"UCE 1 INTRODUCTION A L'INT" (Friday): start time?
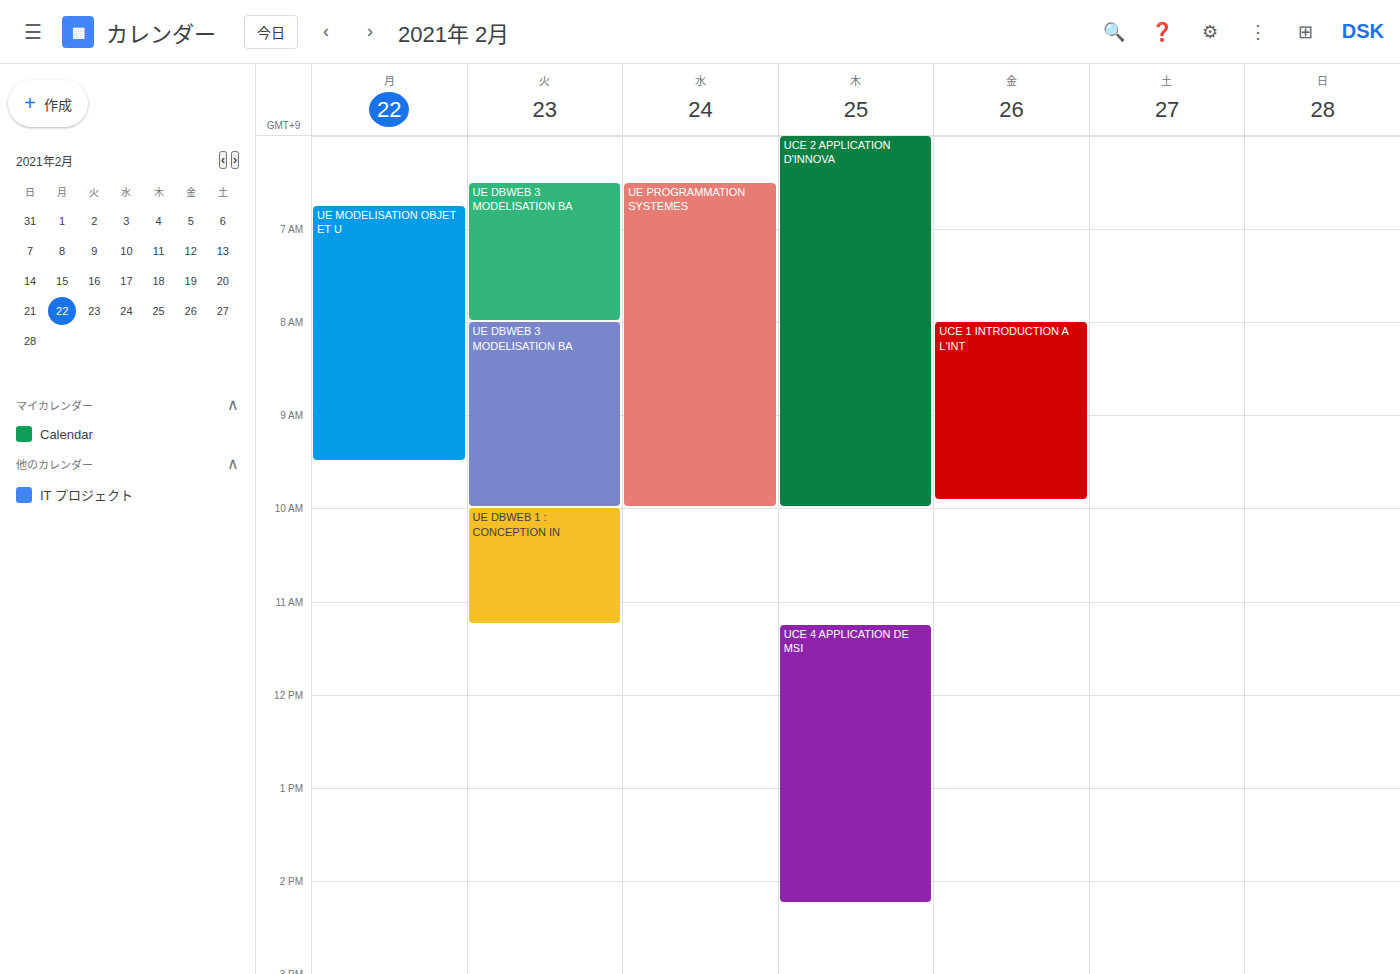
8:00 AM